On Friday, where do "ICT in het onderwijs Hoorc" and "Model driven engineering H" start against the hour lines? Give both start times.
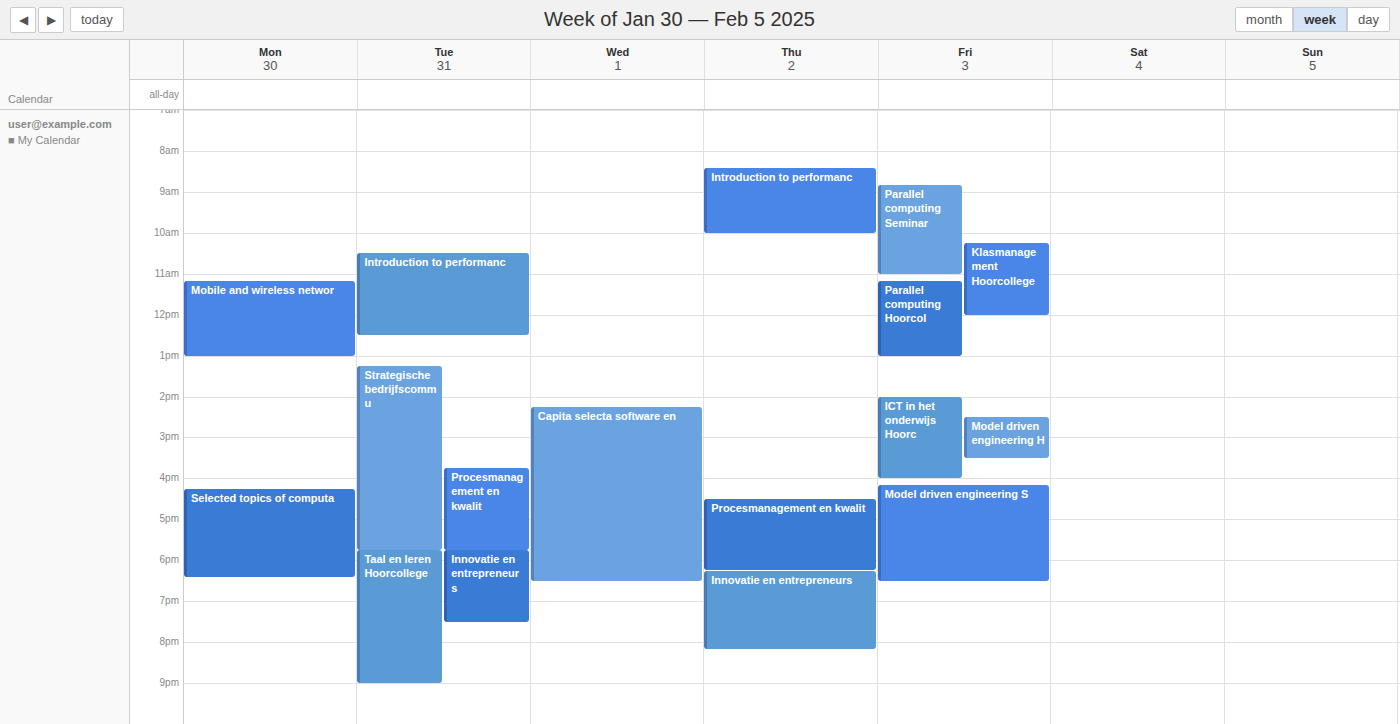
"ICT in het onderwijs Hoorc": 2:00 PM, exactly on the 2 PM line. "Model driven engineering H": 2:30 PM, halfway between the 2 PM and 3 PM lines.